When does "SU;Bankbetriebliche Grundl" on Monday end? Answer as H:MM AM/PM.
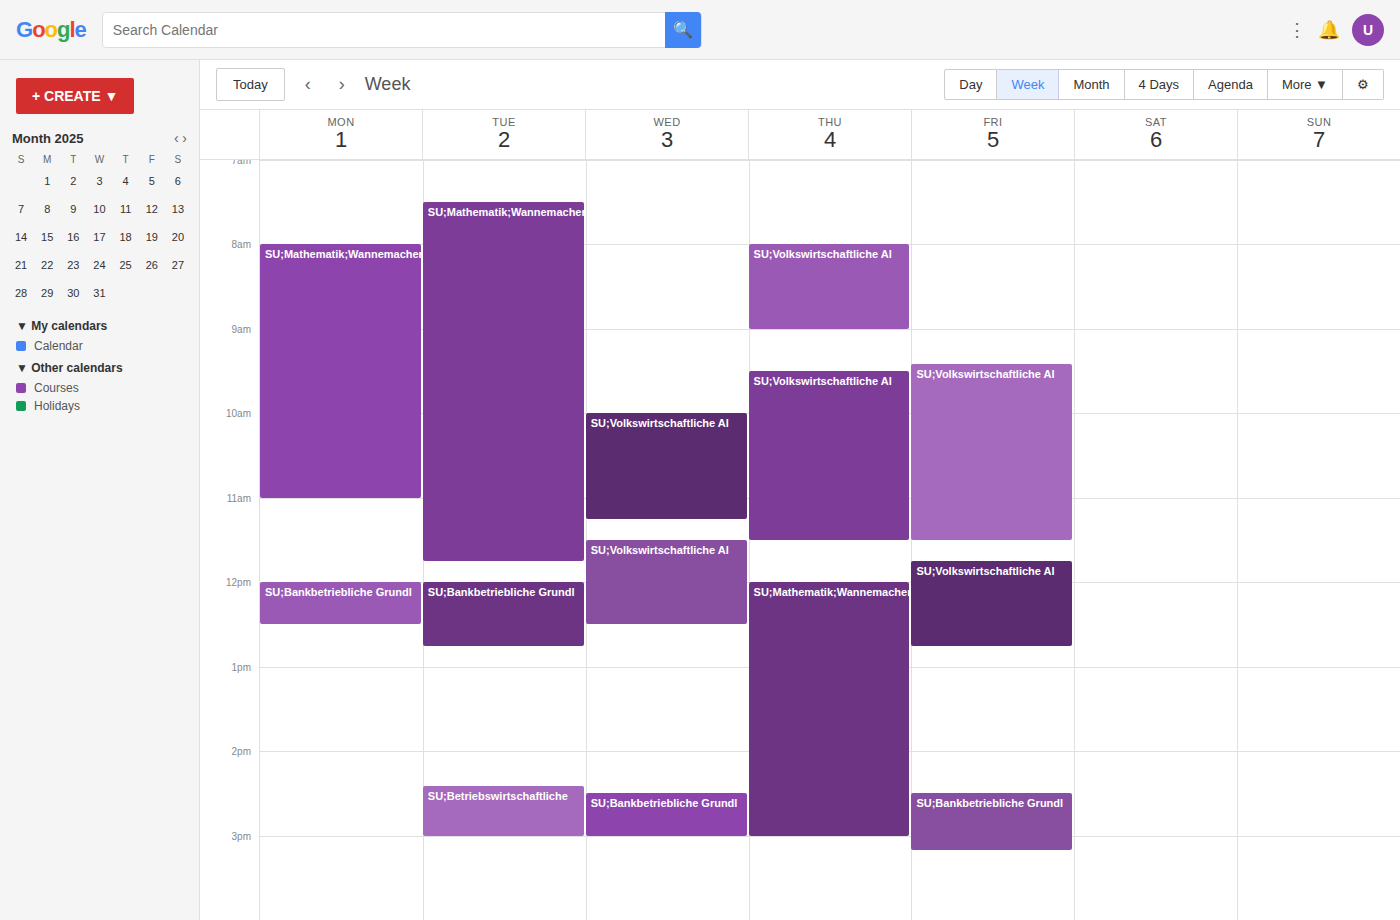
12:30 PM